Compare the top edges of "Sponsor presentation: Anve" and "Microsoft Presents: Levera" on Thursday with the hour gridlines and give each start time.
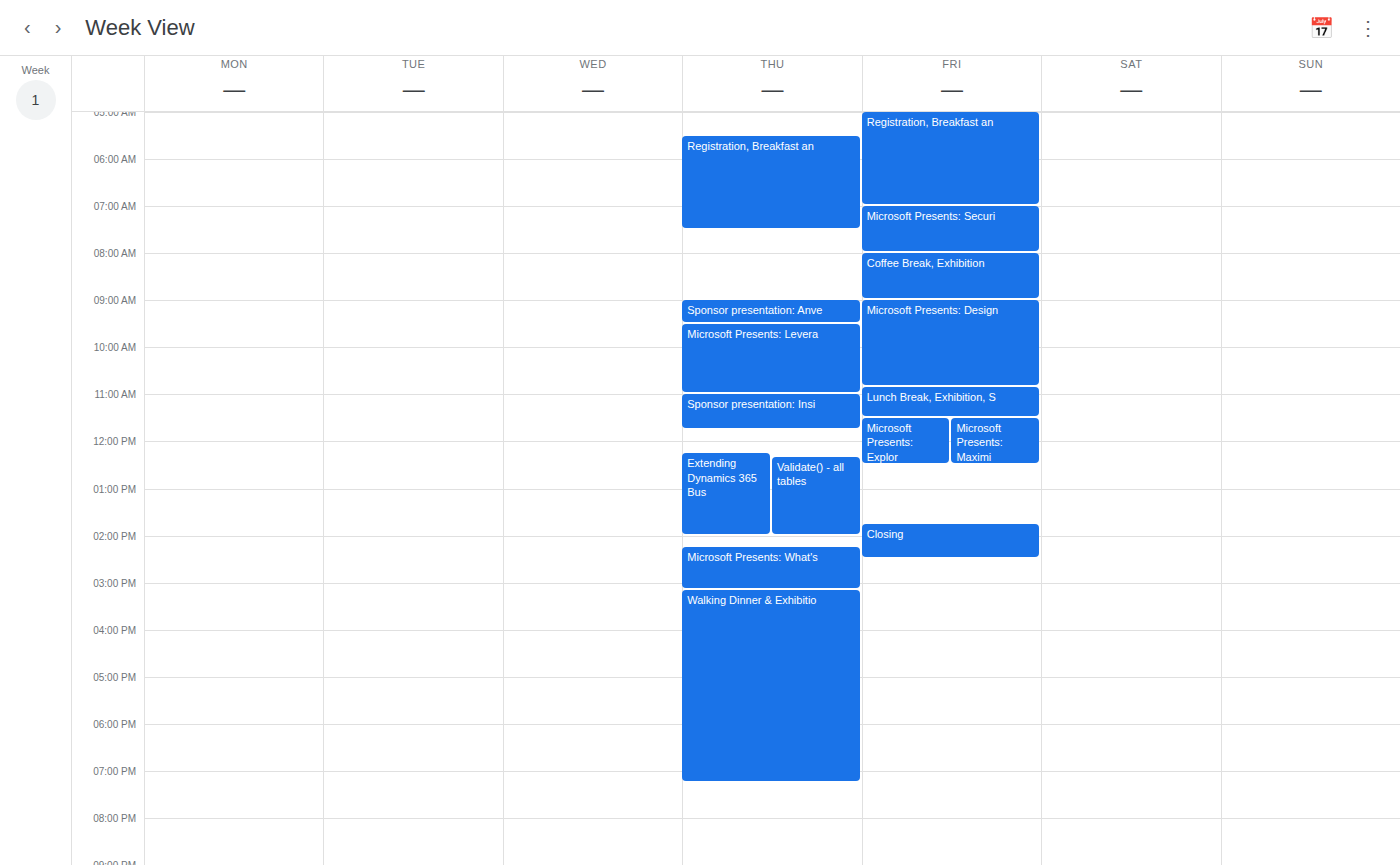
"Sponsor presentation: Anve": 9:00 AM, exactly on the 9 AM line. "Microsoft Presents: Levera": 9:30 AM, halfway between the 9 AM and 10 AM lines.